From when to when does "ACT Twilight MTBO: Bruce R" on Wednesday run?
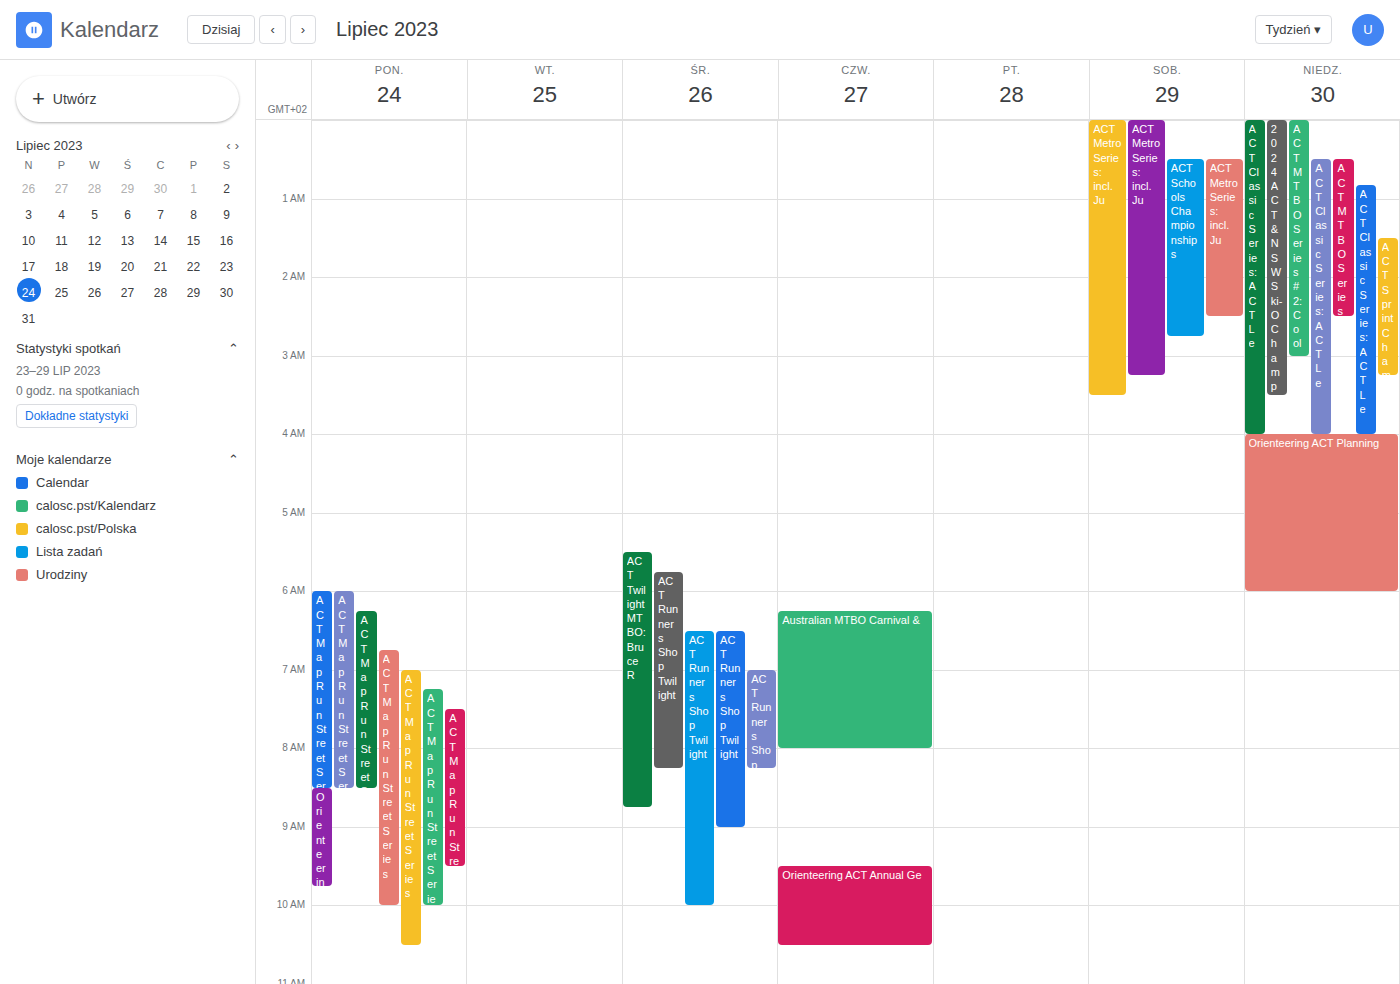
5:30 AM to 8:45 AM